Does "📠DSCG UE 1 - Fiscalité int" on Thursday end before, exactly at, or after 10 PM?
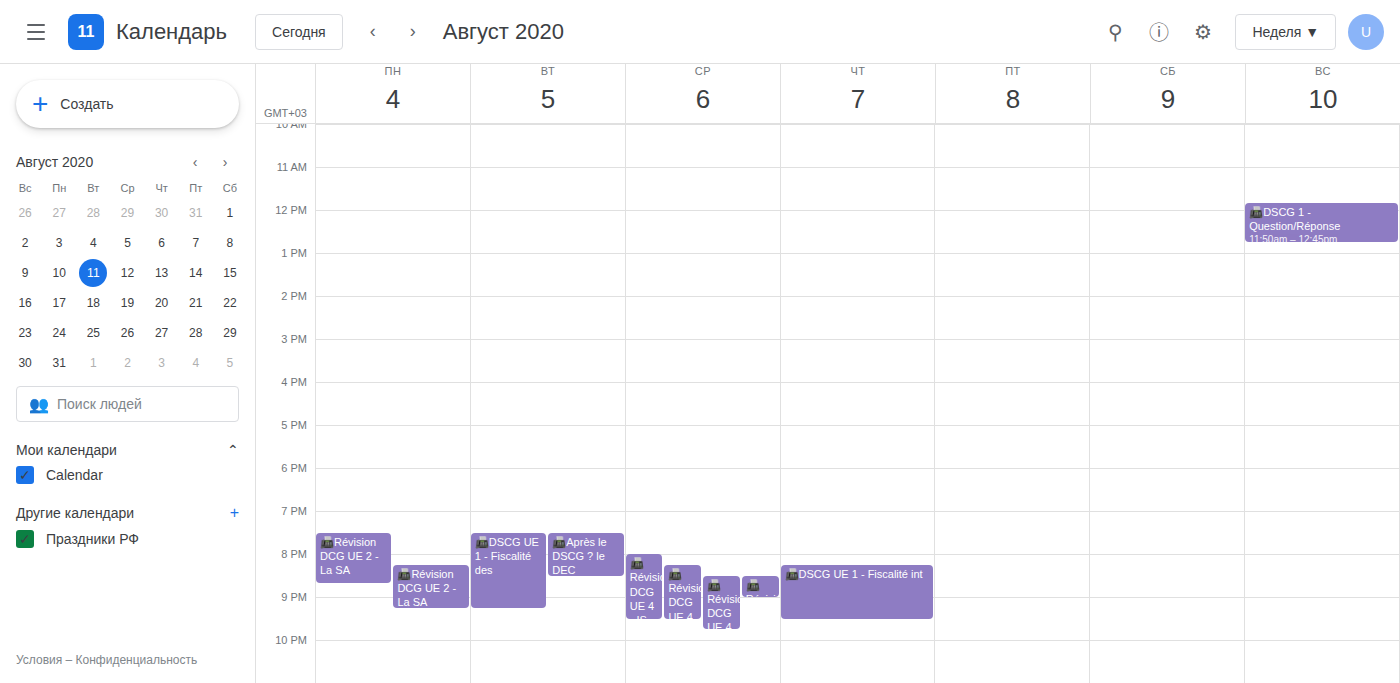
9:30 PM -- before 10 PM, 30 minutes above the 10 PM line.